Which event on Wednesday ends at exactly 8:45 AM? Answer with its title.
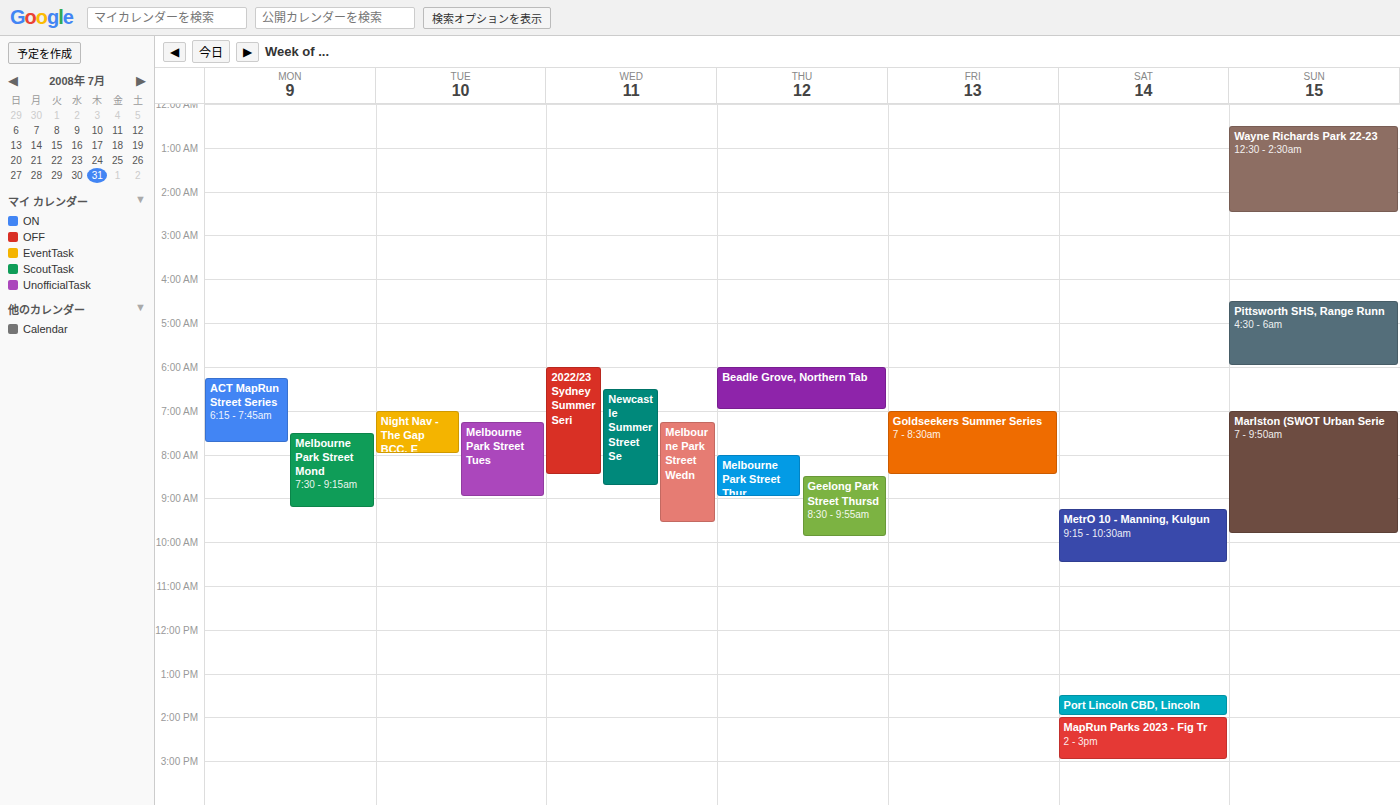
"Newcastle Summer Street Se"